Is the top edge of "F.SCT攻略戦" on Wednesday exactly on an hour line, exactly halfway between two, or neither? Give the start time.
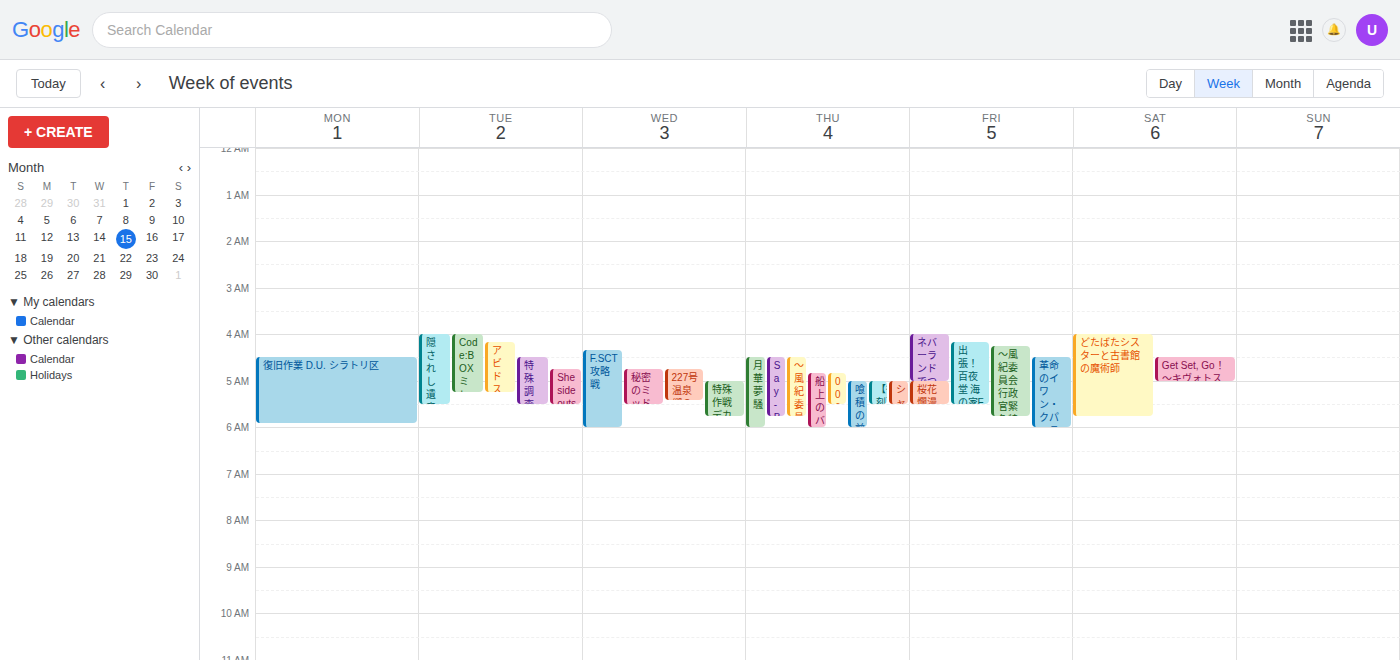
4:20 AM -- neither: 20 minutes below the 4 AM line and 40 minutes above the 5 AM line.